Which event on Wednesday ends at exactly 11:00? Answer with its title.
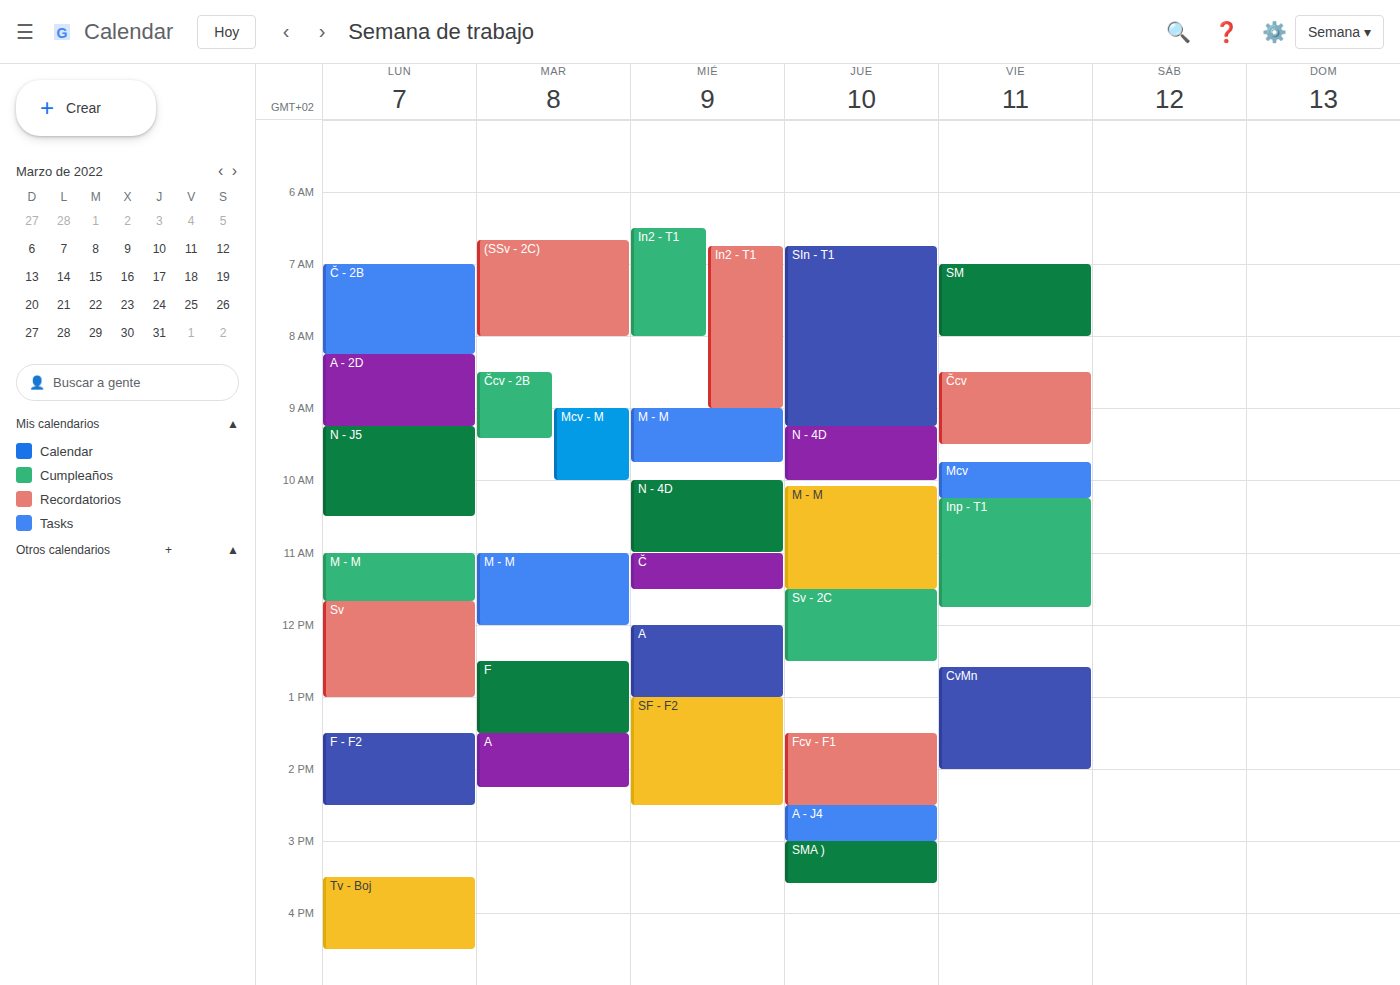
"N - 4D"